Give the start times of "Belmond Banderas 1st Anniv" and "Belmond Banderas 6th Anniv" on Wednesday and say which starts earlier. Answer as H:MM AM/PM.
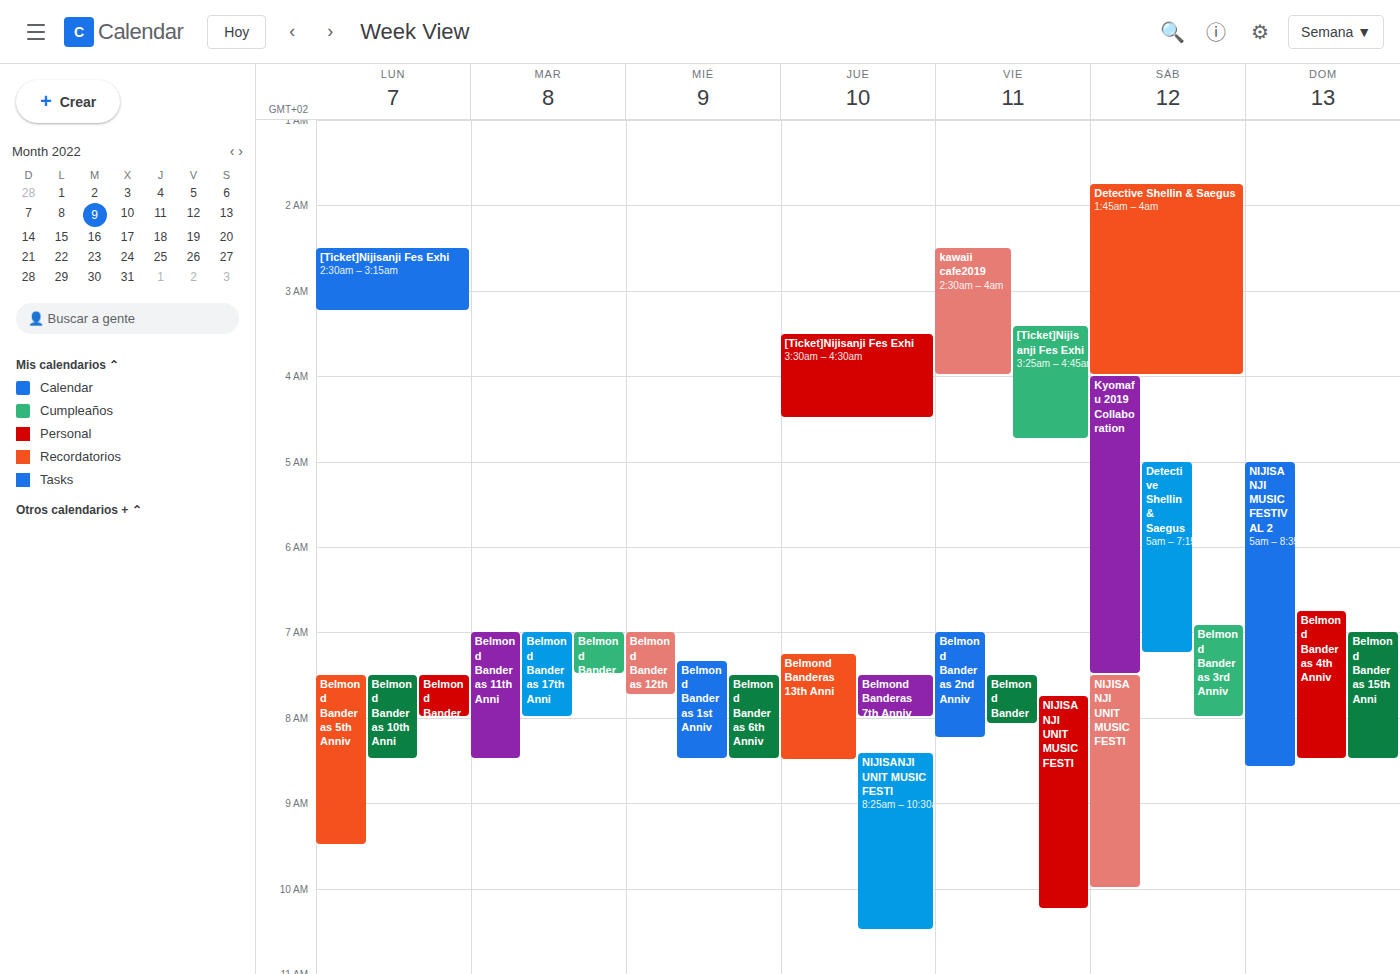
"Belmond Banderas 1st Anniv" 7:20 AM; "Belmond Banderas 6th Anniv" 7:30 AM.